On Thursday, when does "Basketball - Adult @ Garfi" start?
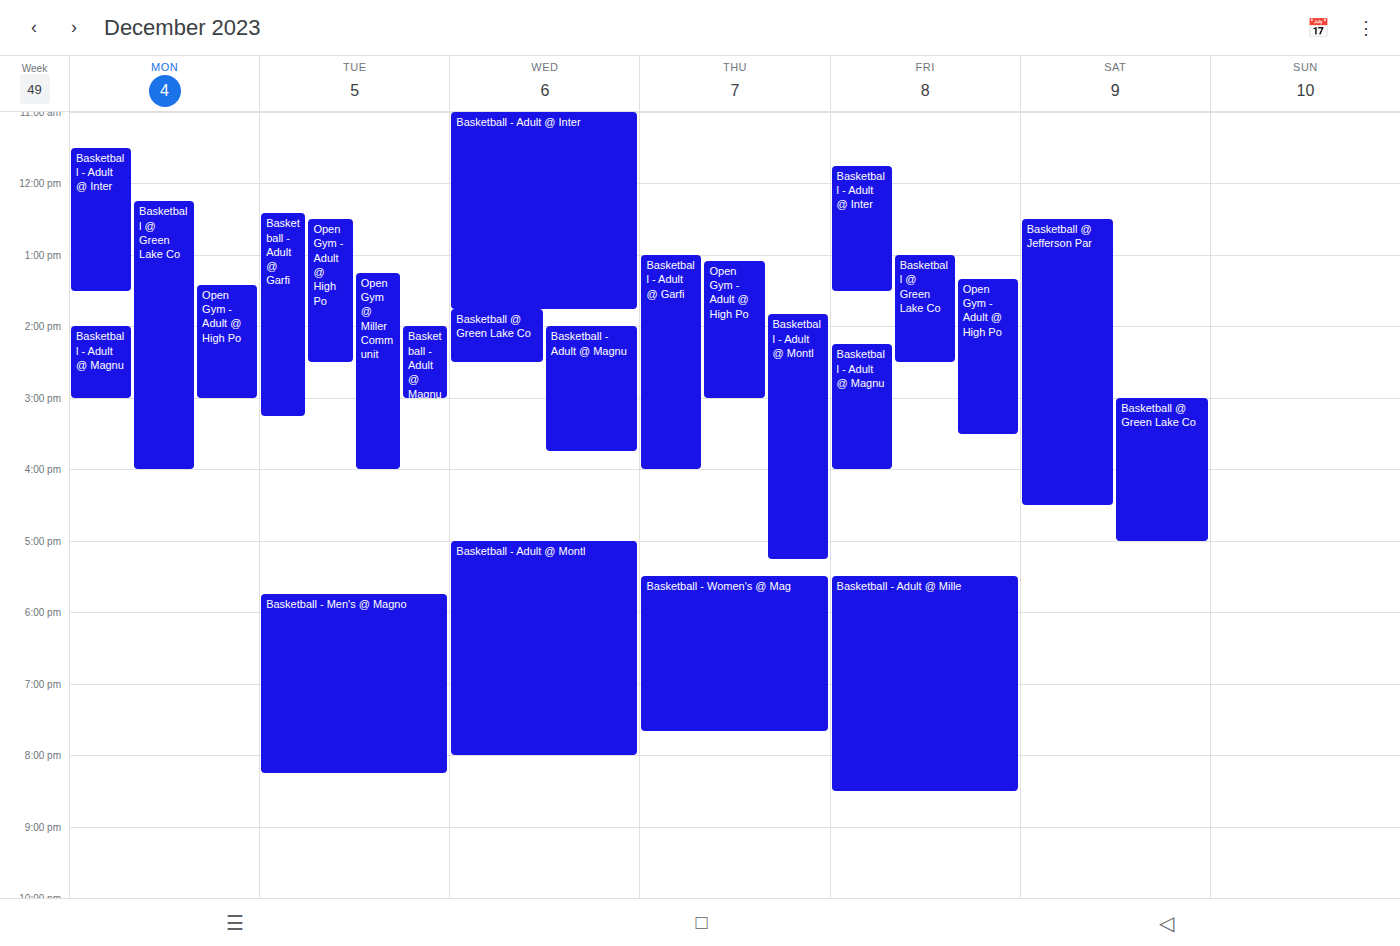
1:00 PM